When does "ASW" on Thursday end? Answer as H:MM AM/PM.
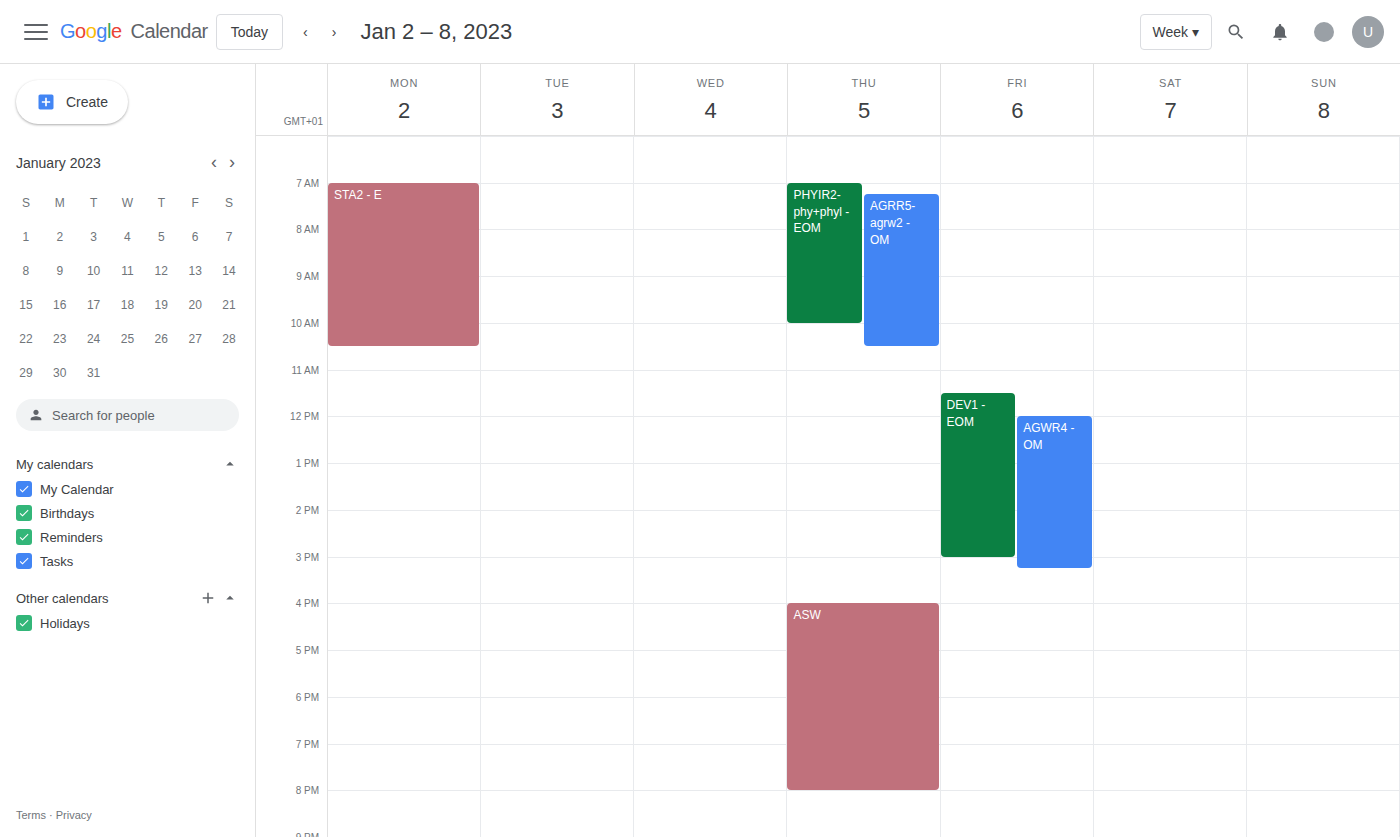
8:00 PM